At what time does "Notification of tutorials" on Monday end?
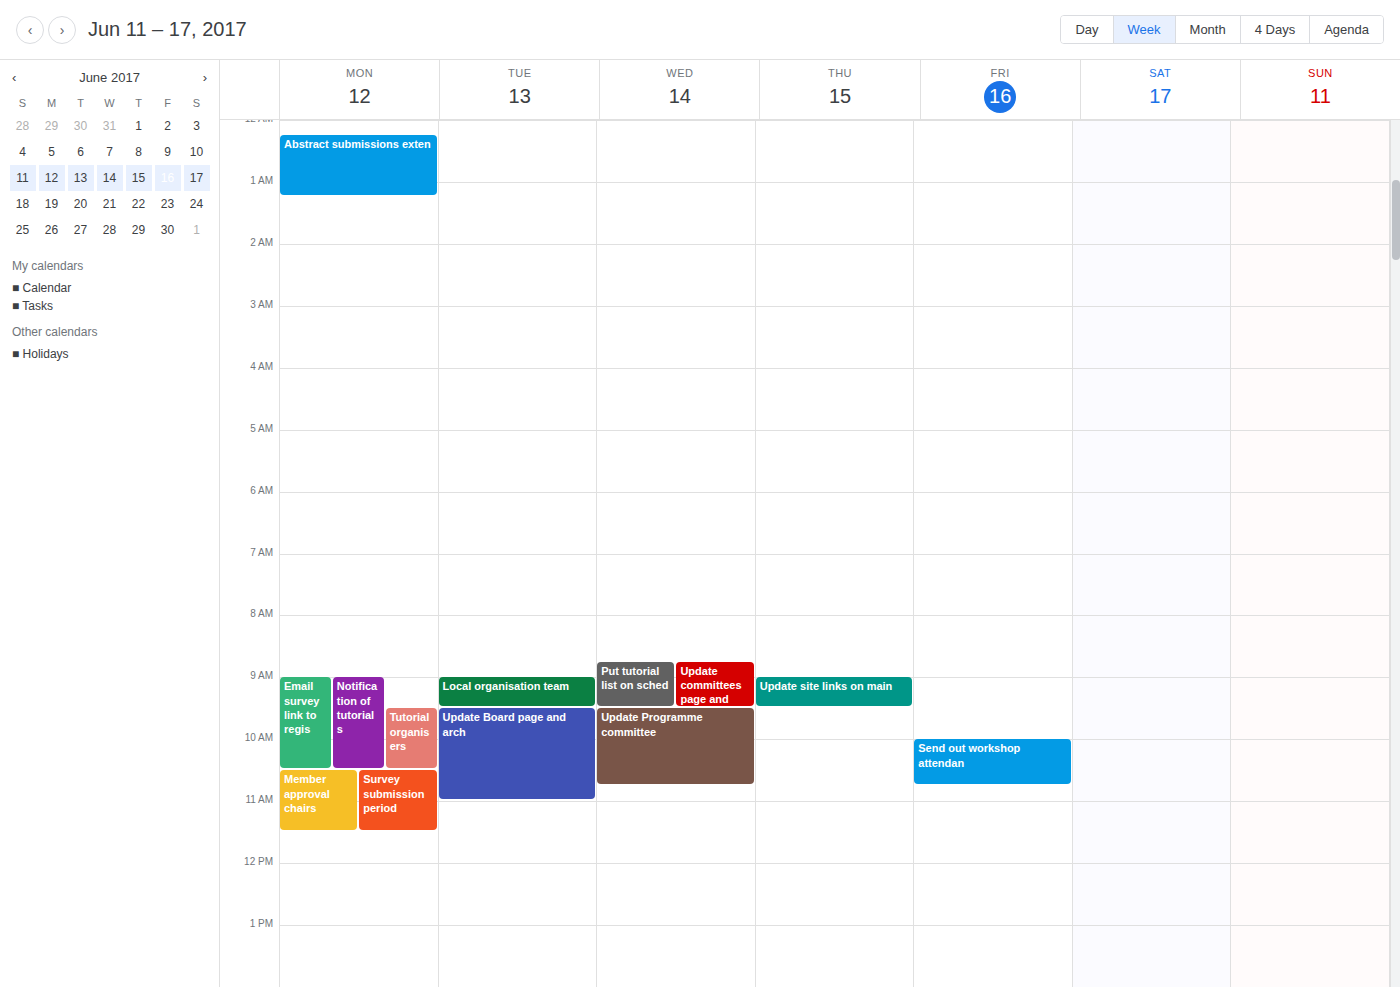
10:30 AM